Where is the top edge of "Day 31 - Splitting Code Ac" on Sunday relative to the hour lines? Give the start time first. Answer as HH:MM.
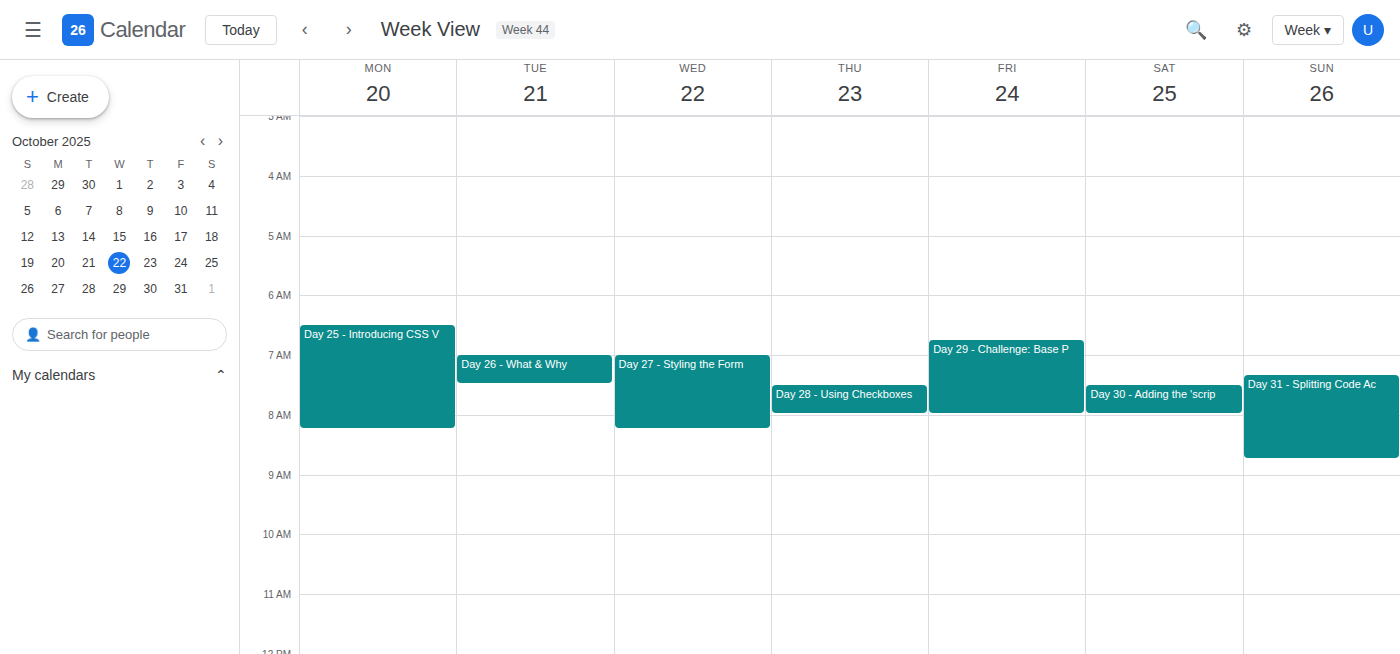
07:20 -- neither: 20 minutes below the 07:00 line and 40 minutes above the 08:00 line.